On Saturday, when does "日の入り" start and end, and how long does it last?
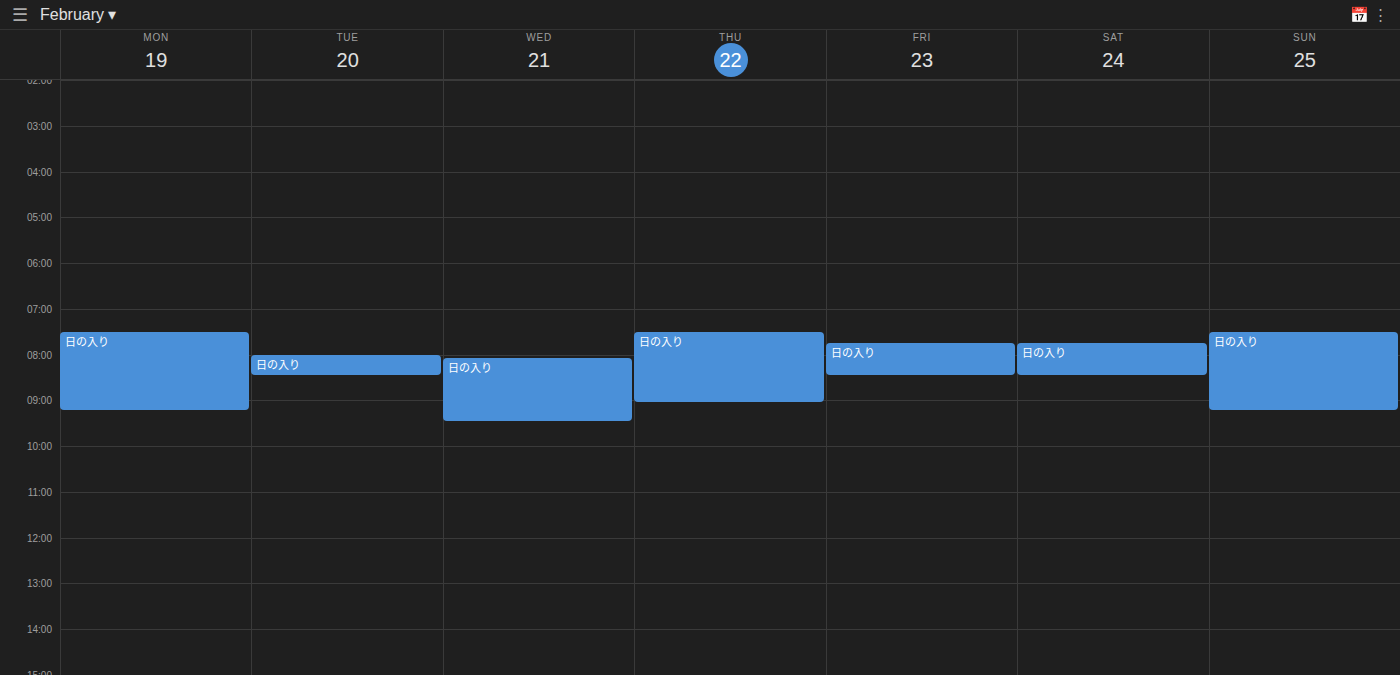
7:45 AM to 8:30 AM, 45 minutes